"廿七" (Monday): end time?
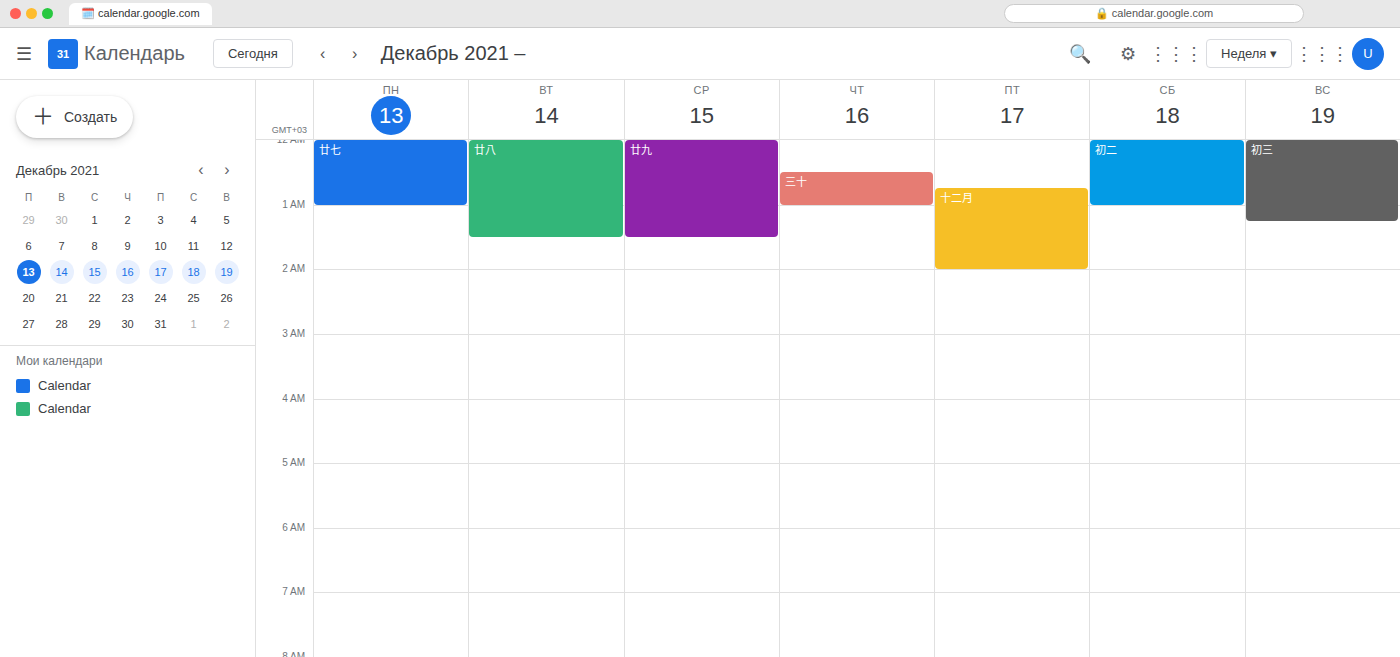
1:00 AM